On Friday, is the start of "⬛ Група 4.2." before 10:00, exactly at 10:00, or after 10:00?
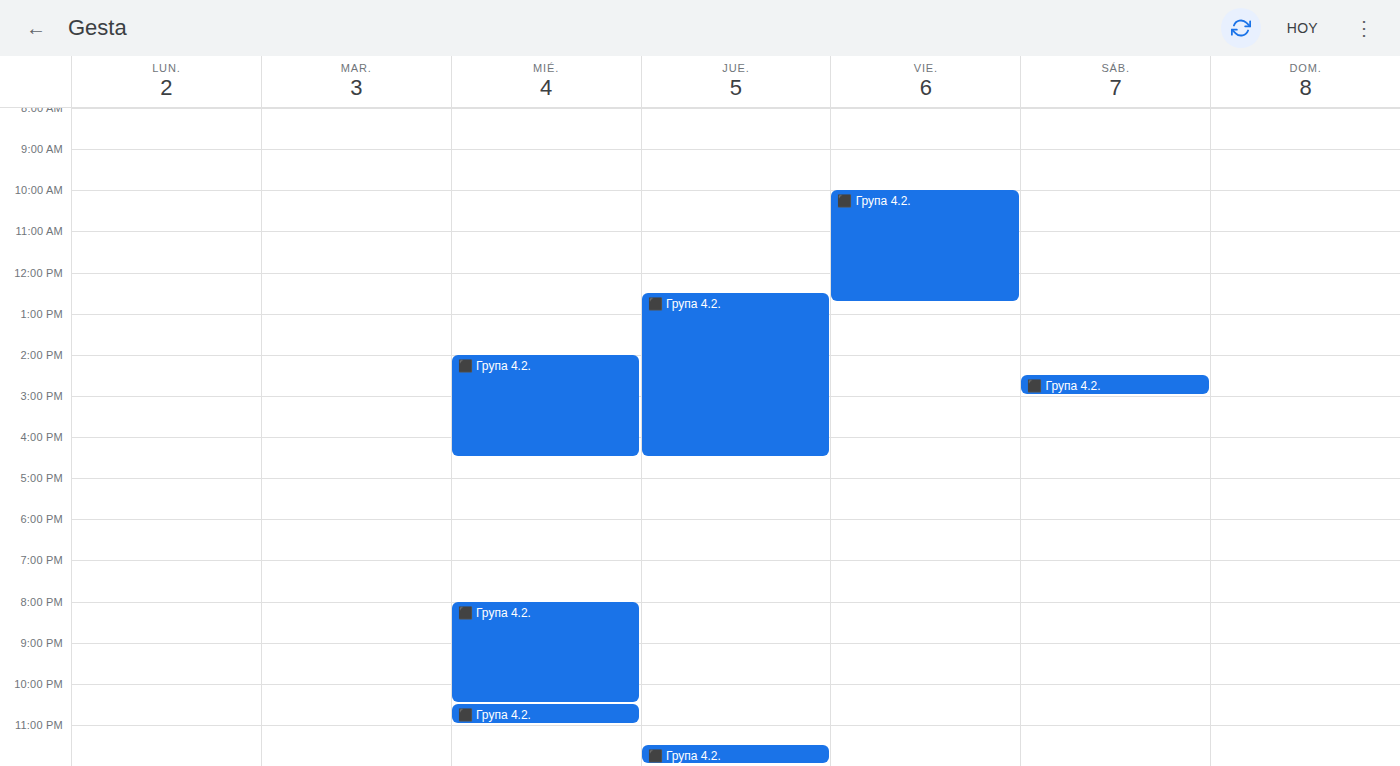
10:00 -- exactly at 10:00, on the 10:00 line.